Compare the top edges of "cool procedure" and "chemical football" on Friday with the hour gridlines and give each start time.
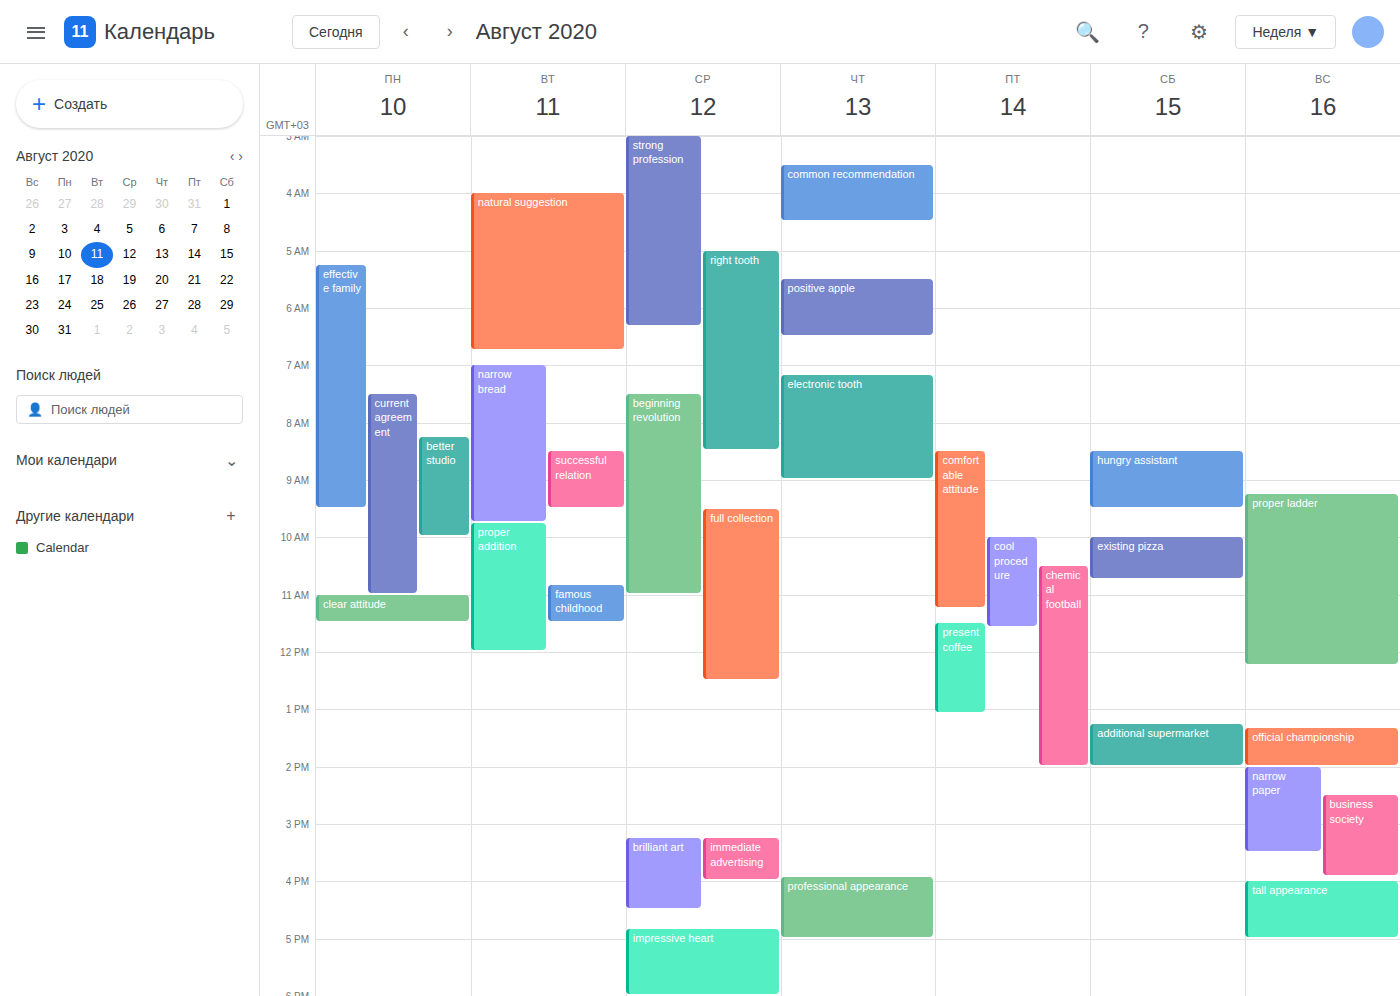
"cool procedure": 10:00 AM, exactly on the 10 AM line. "chemical football": 10:30 AM, halfway between the 10 AM and 11 AM lines.